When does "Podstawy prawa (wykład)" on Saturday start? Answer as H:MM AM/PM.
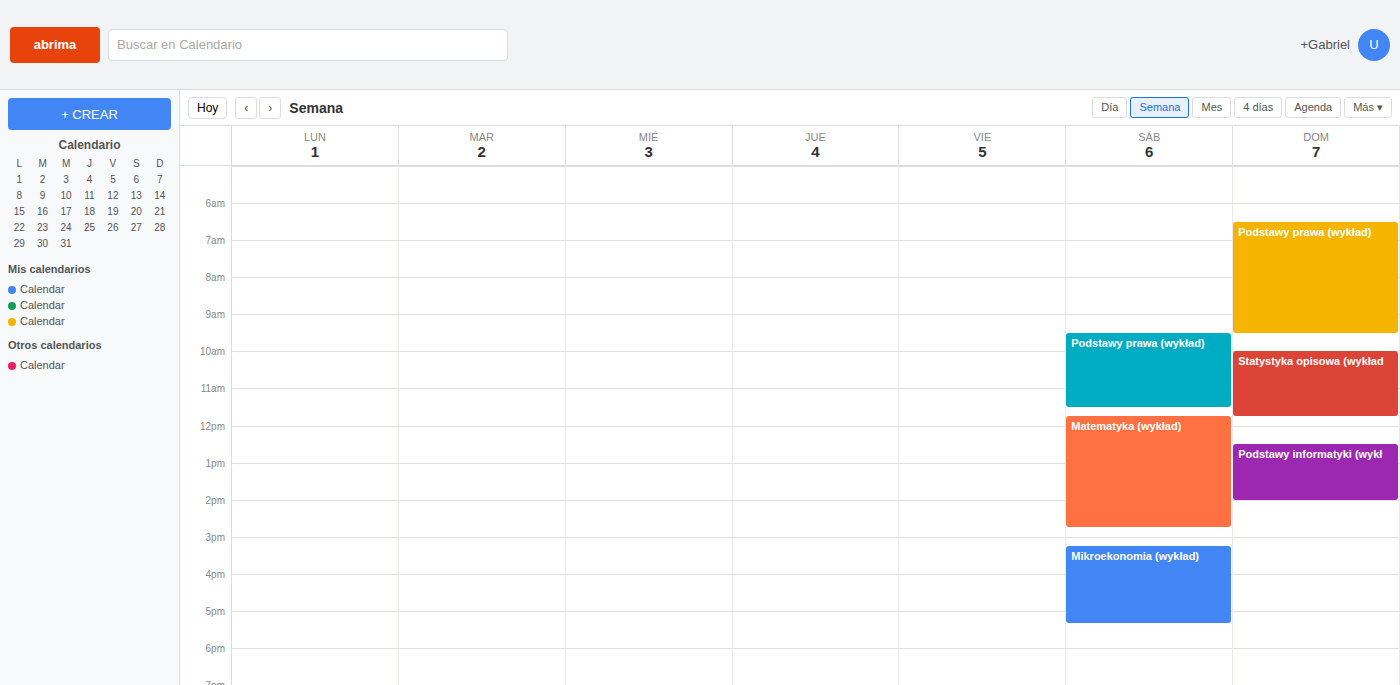
9:30 AM